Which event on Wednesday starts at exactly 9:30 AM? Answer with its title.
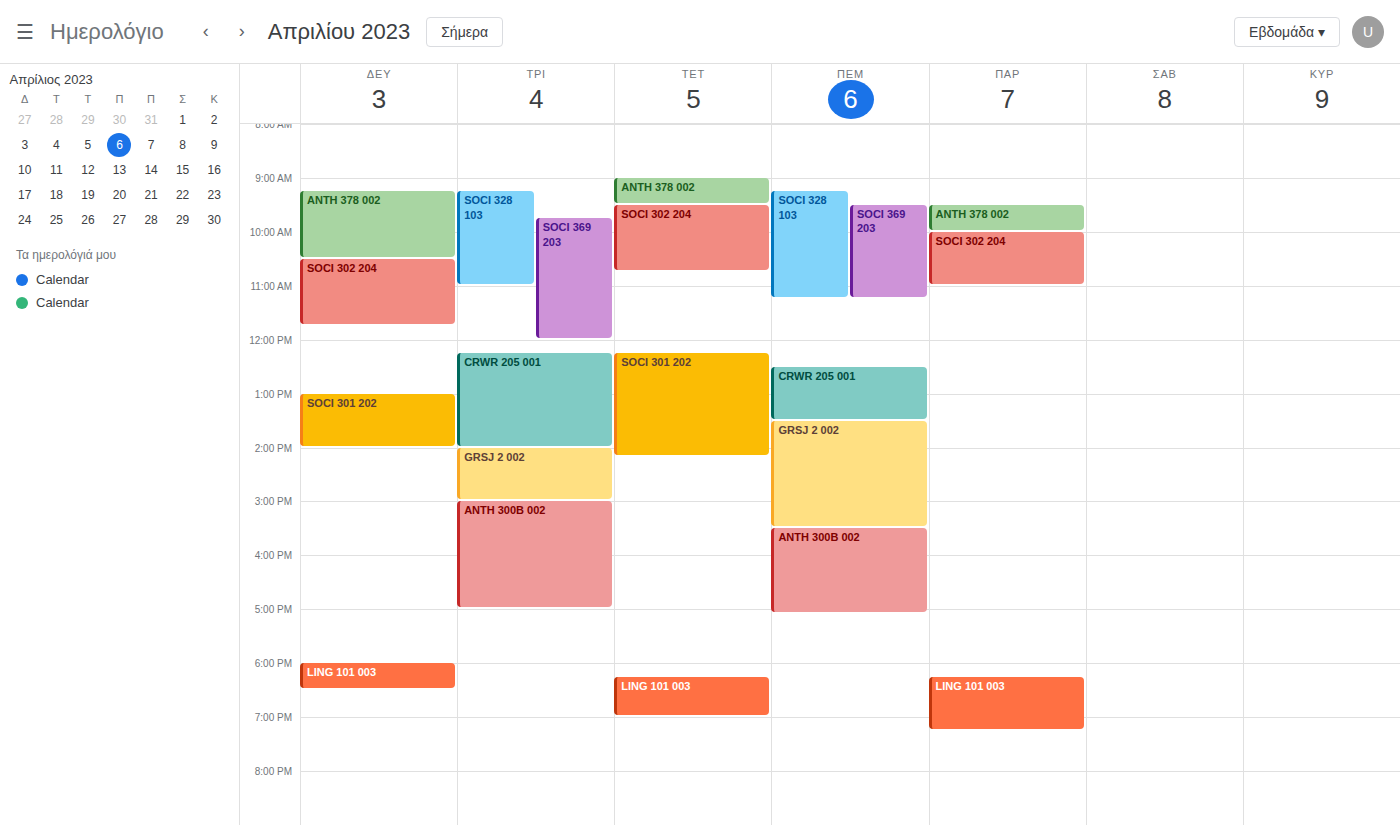
"SOCI 302 204"